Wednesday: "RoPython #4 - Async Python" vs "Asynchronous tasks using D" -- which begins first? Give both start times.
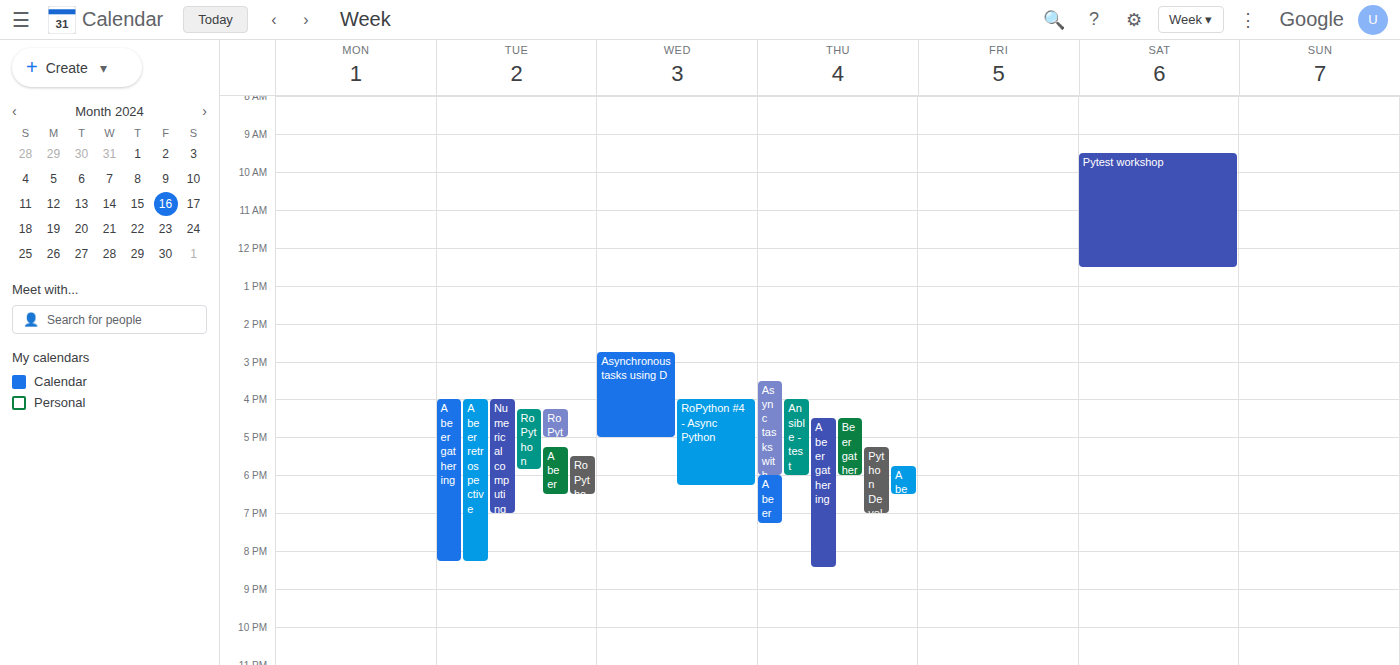
"Asynchronous tasks using D" 2:45 PM; "RoPython #4 - Async Python" 4:00 PM.